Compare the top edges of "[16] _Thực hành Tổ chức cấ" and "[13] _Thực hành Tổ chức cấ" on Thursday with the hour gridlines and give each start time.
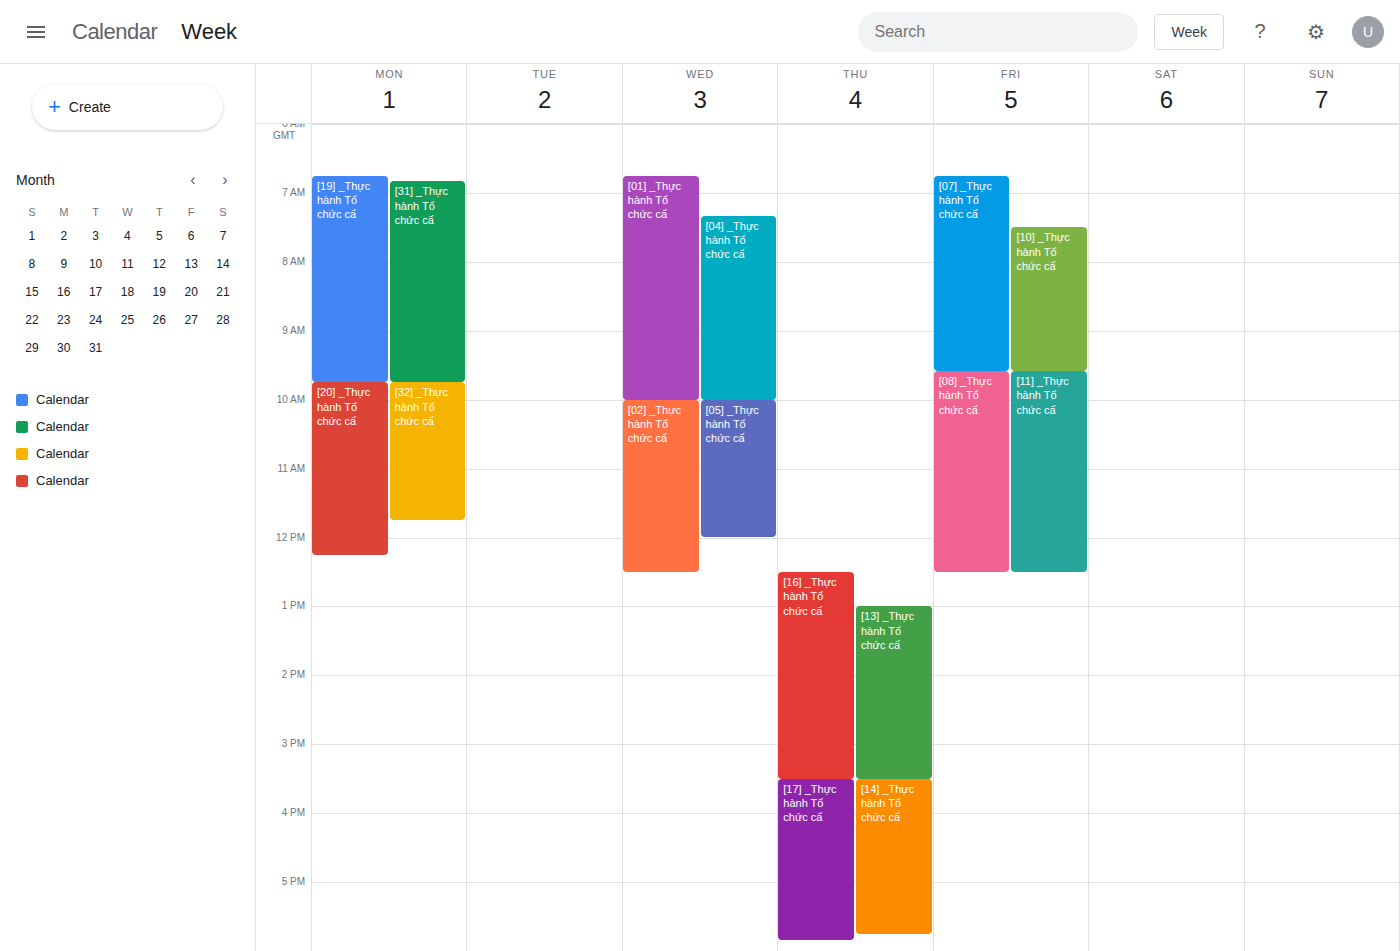
"[16] _Thực hành Tổ chức cấ": 12:30 PM, halfway between the 12 PM and 1 PM lines. "[13] _Thực hành Tổ chức cấ": 1:00 PM, exactly on the 1 PM line.